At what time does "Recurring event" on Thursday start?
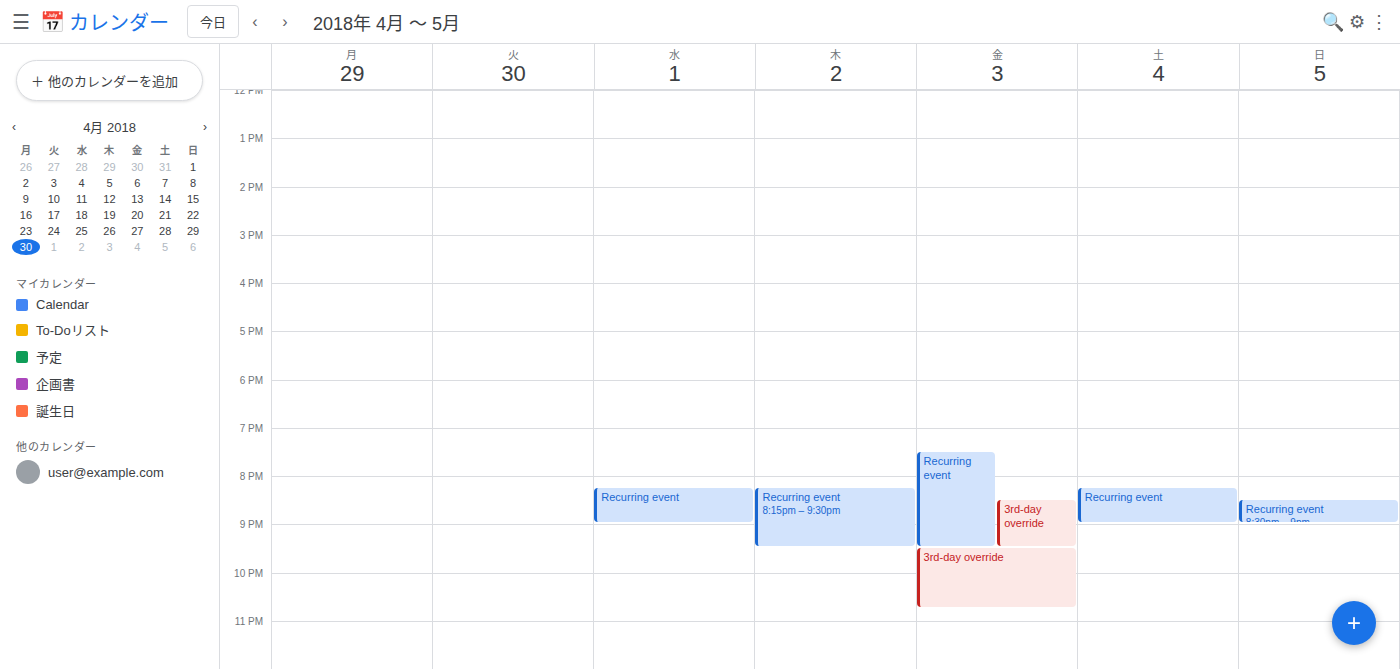
8:15 PM